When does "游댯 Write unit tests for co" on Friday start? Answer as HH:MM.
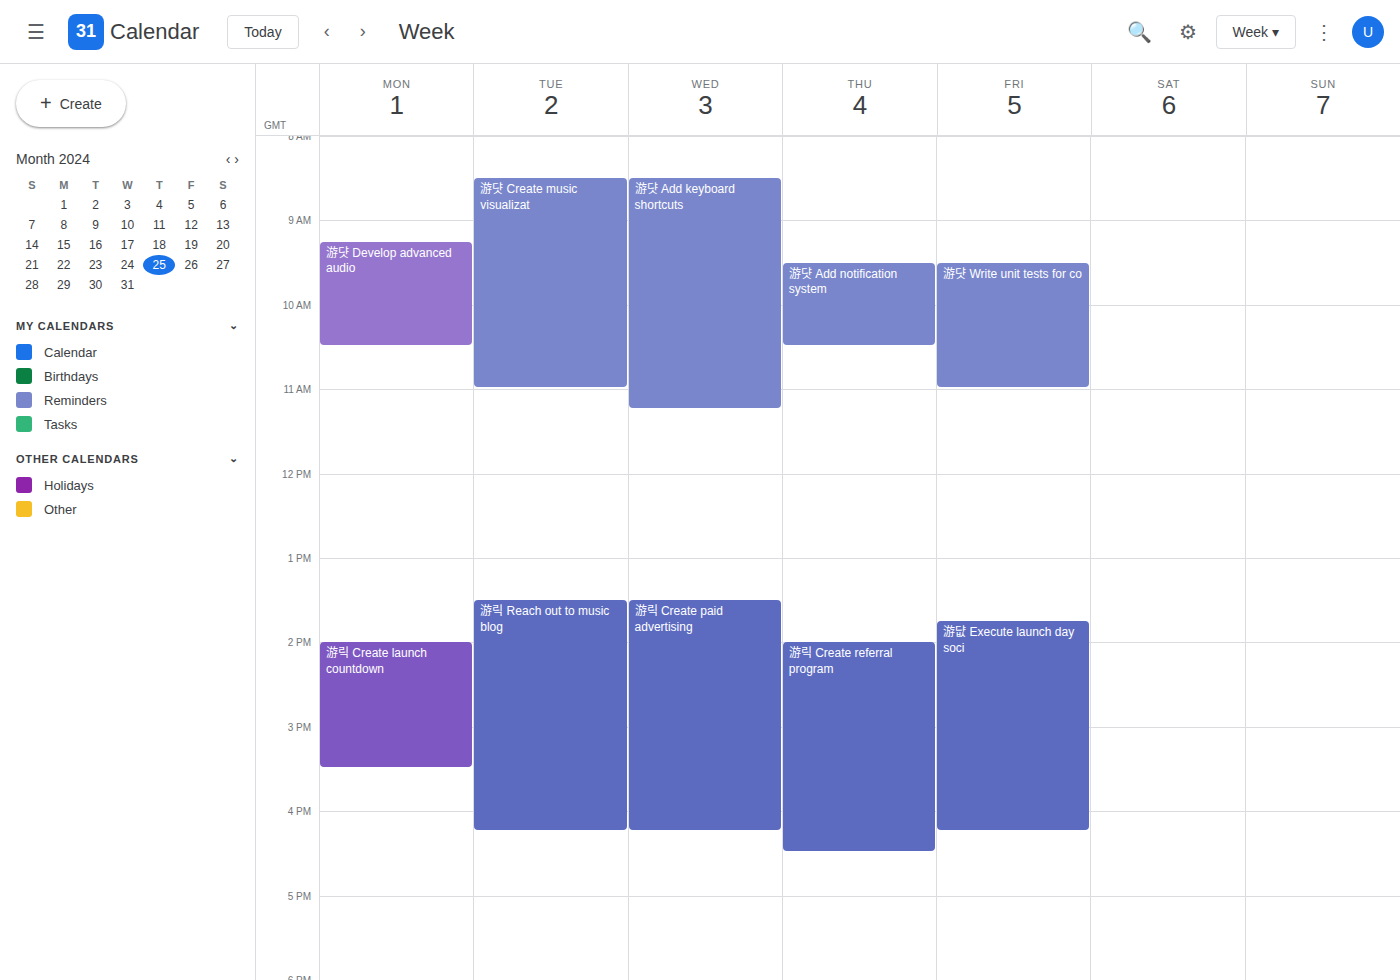
09:30